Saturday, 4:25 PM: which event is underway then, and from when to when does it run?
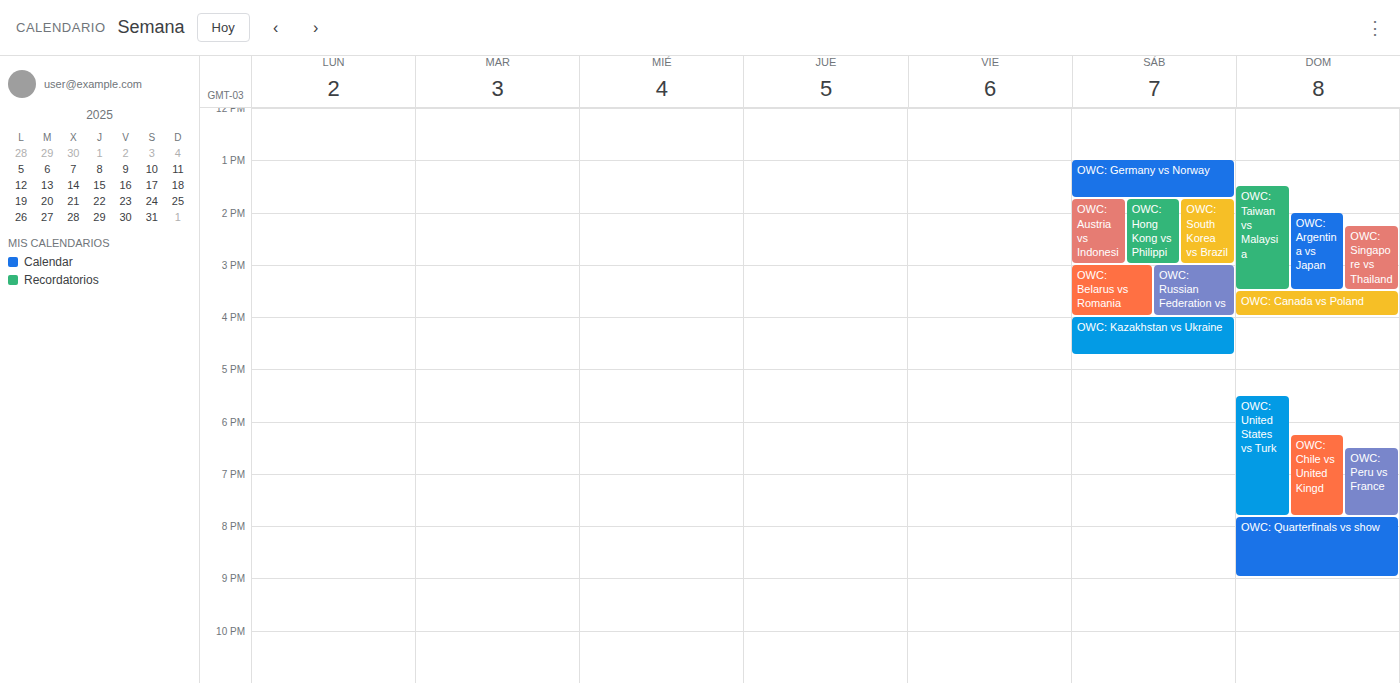
"OWC: Kazakhstan vs Ukraine", 4:00 PM to 4:45 PM